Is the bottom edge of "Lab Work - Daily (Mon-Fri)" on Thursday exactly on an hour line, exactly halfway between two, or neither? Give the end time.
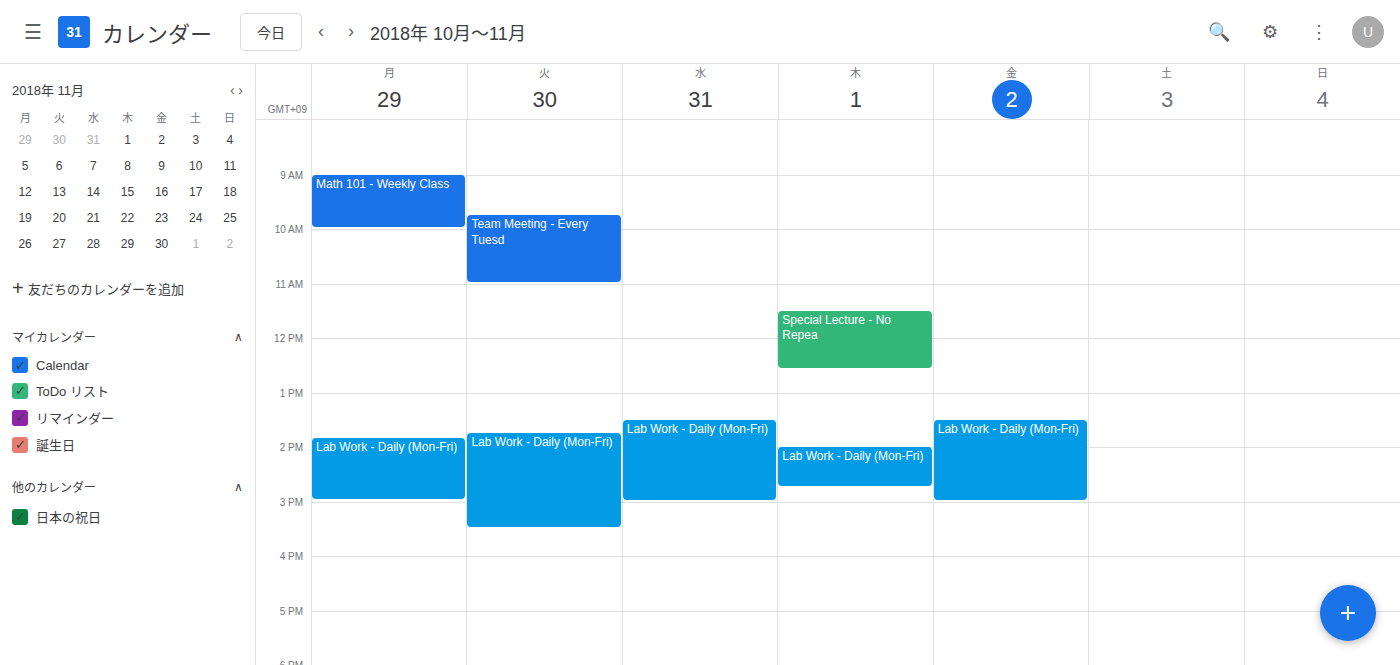
2:45 PM -- neither: three quarters of the way from the 2 PM line to the 3 PM line.